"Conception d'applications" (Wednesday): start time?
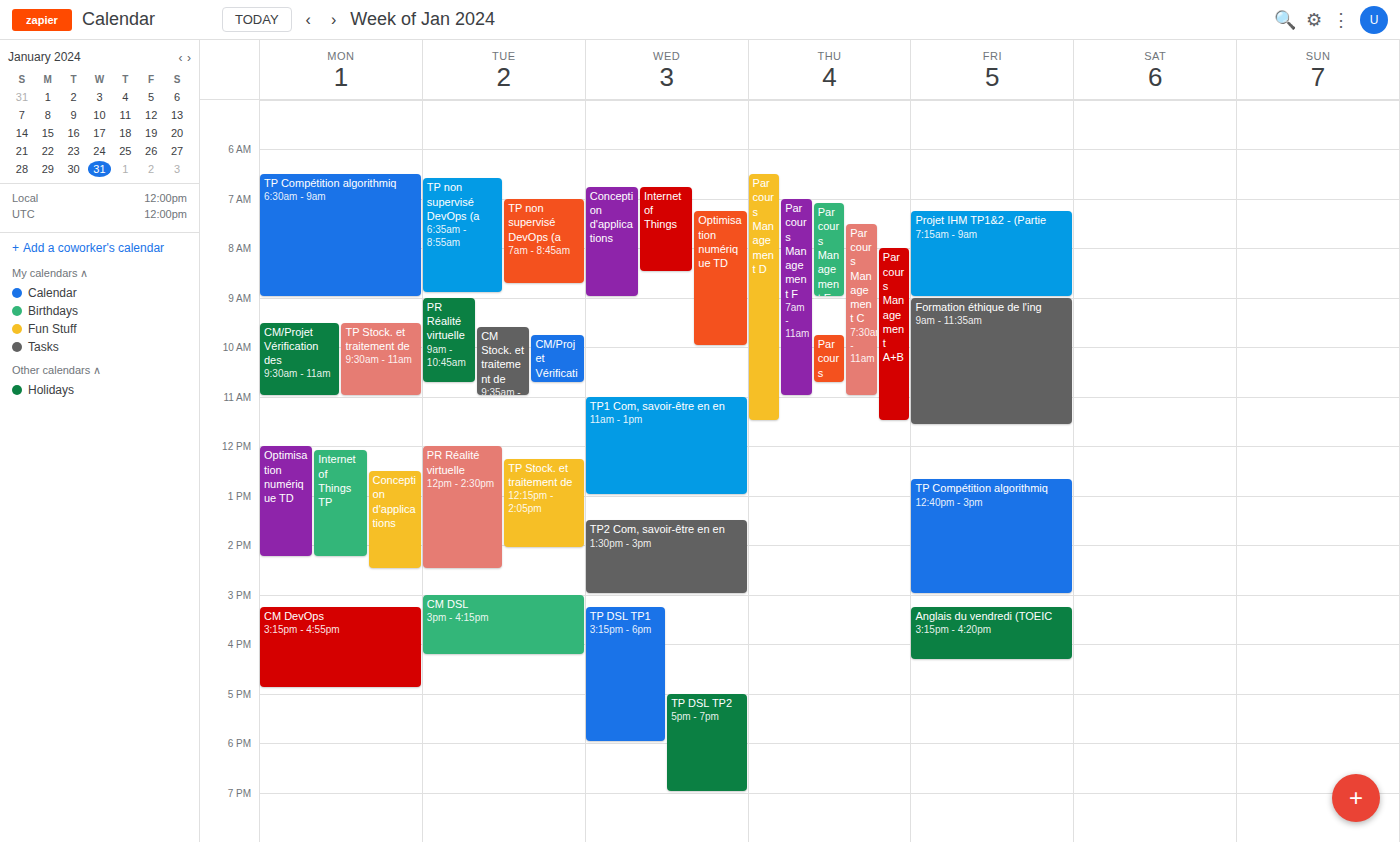
6:45 AM